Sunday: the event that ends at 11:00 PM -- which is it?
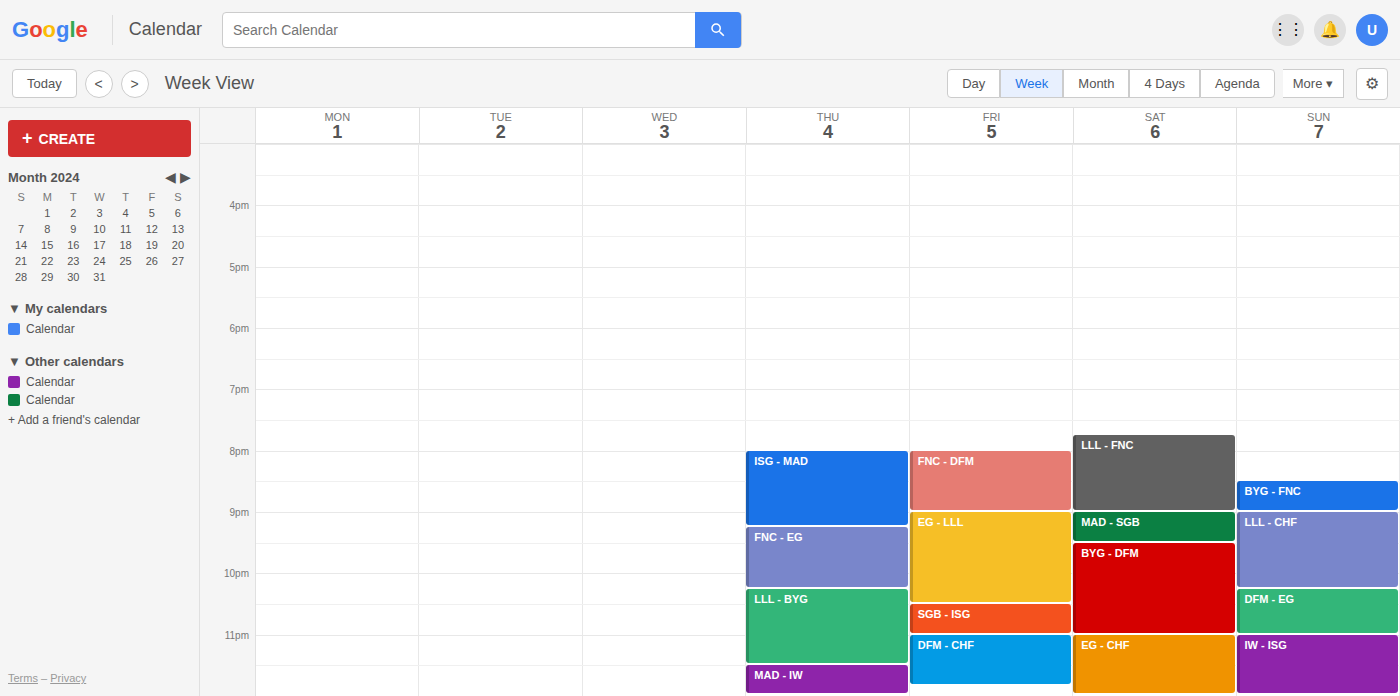
"DFM - EG"